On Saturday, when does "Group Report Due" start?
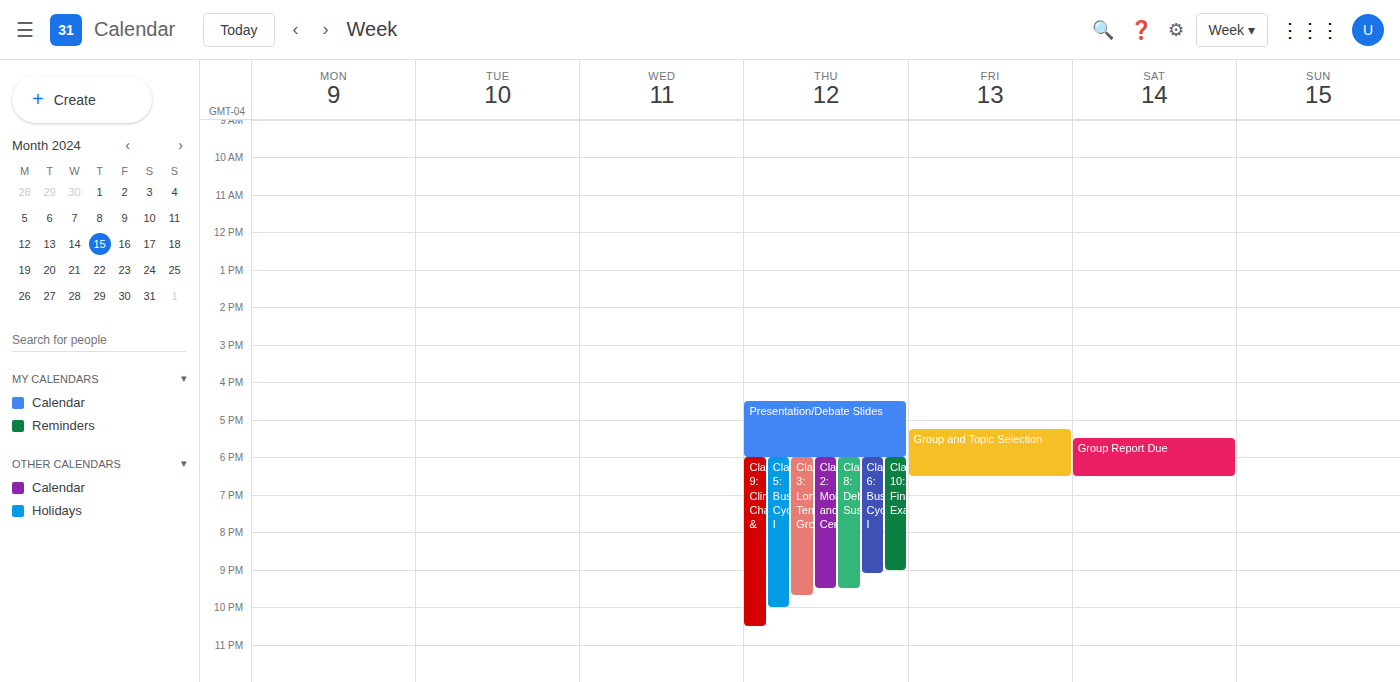
5:30 PM